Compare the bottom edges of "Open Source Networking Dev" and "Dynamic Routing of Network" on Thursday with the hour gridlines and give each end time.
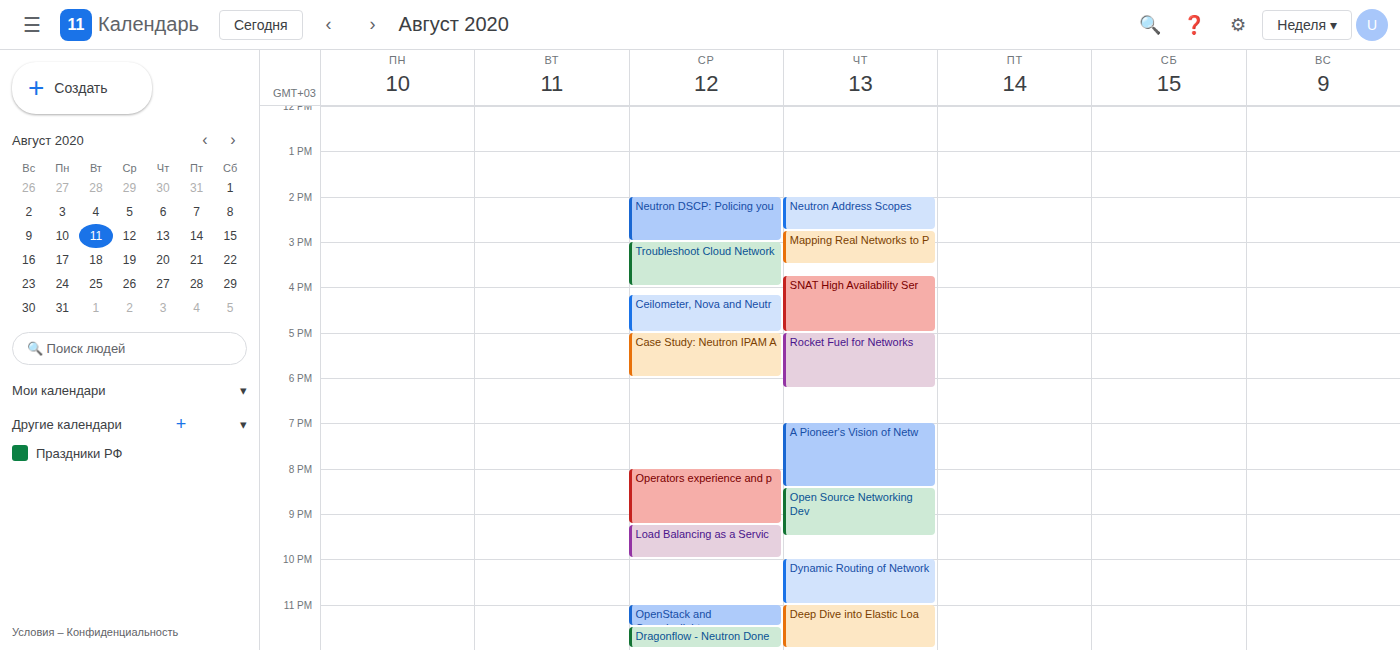
"Open Source Networking Dev": 9:30 PM, halfway between the 9 PM and 10 PM lines. "Dynamic Routing of Network": 11:00 PM, exactly on the 11 PM line.